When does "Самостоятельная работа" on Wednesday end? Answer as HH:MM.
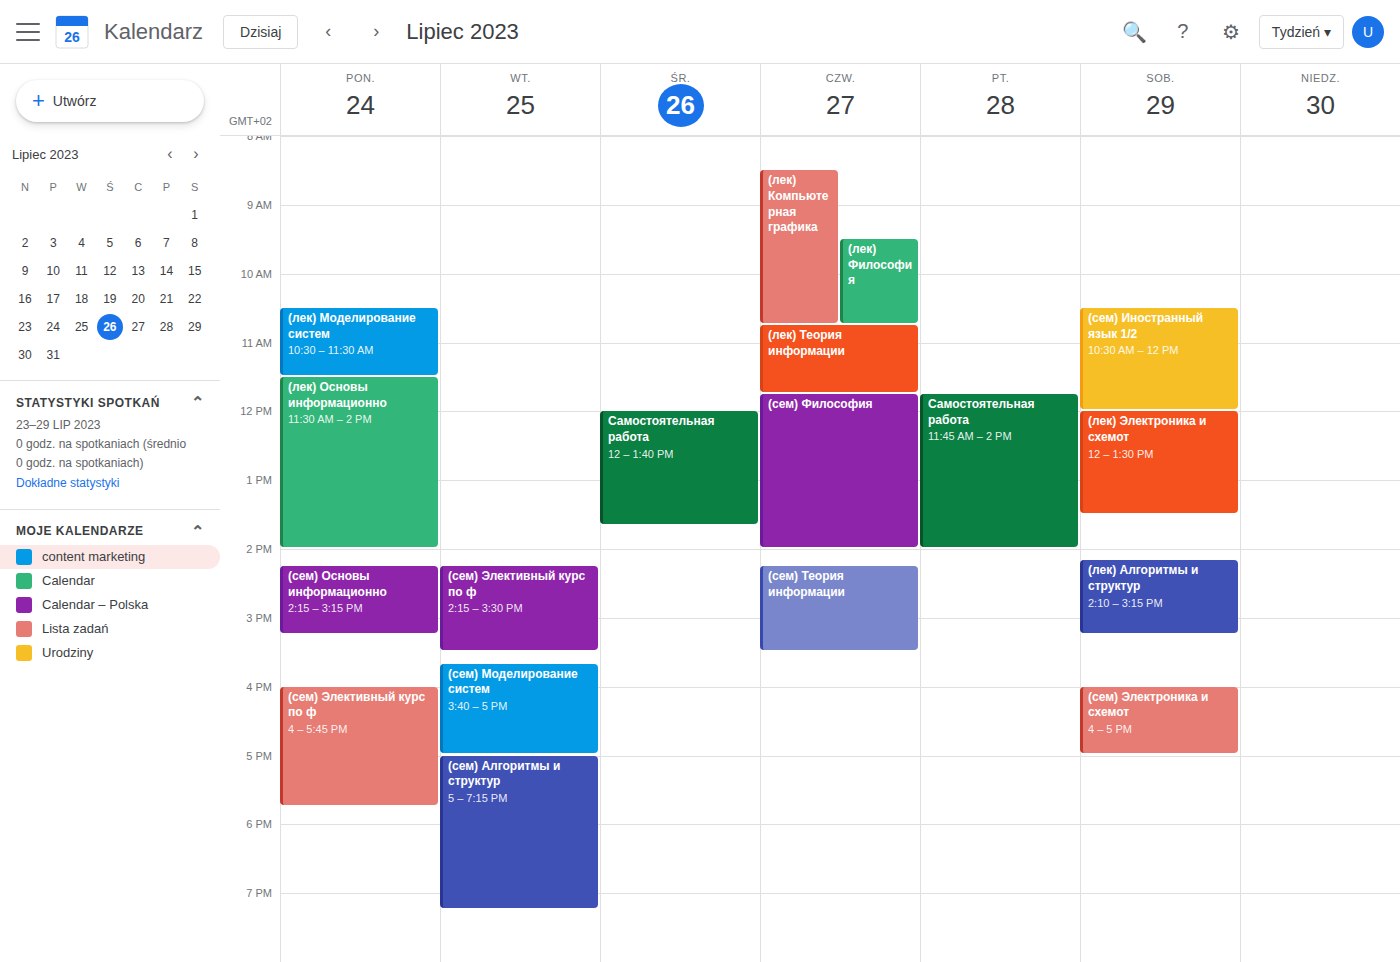
13:40